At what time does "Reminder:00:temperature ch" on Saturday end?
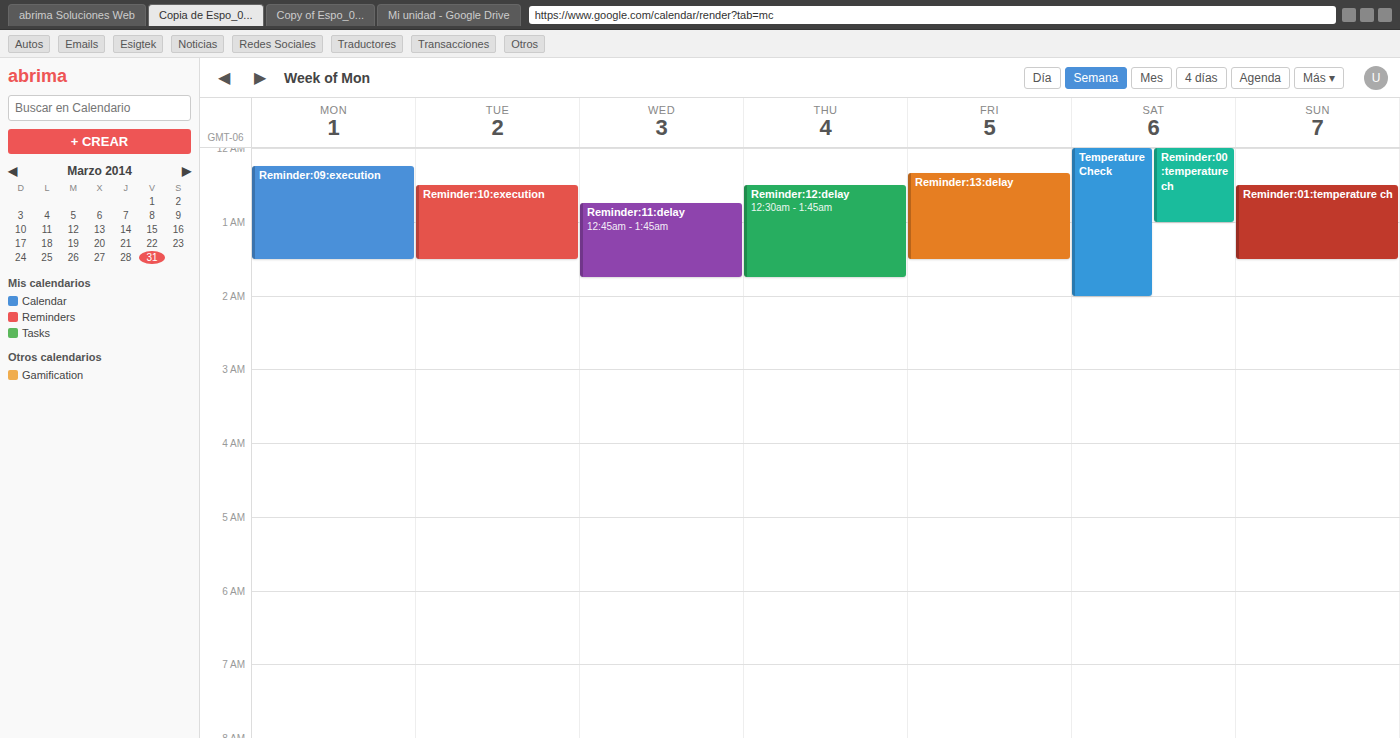
1:00 AM